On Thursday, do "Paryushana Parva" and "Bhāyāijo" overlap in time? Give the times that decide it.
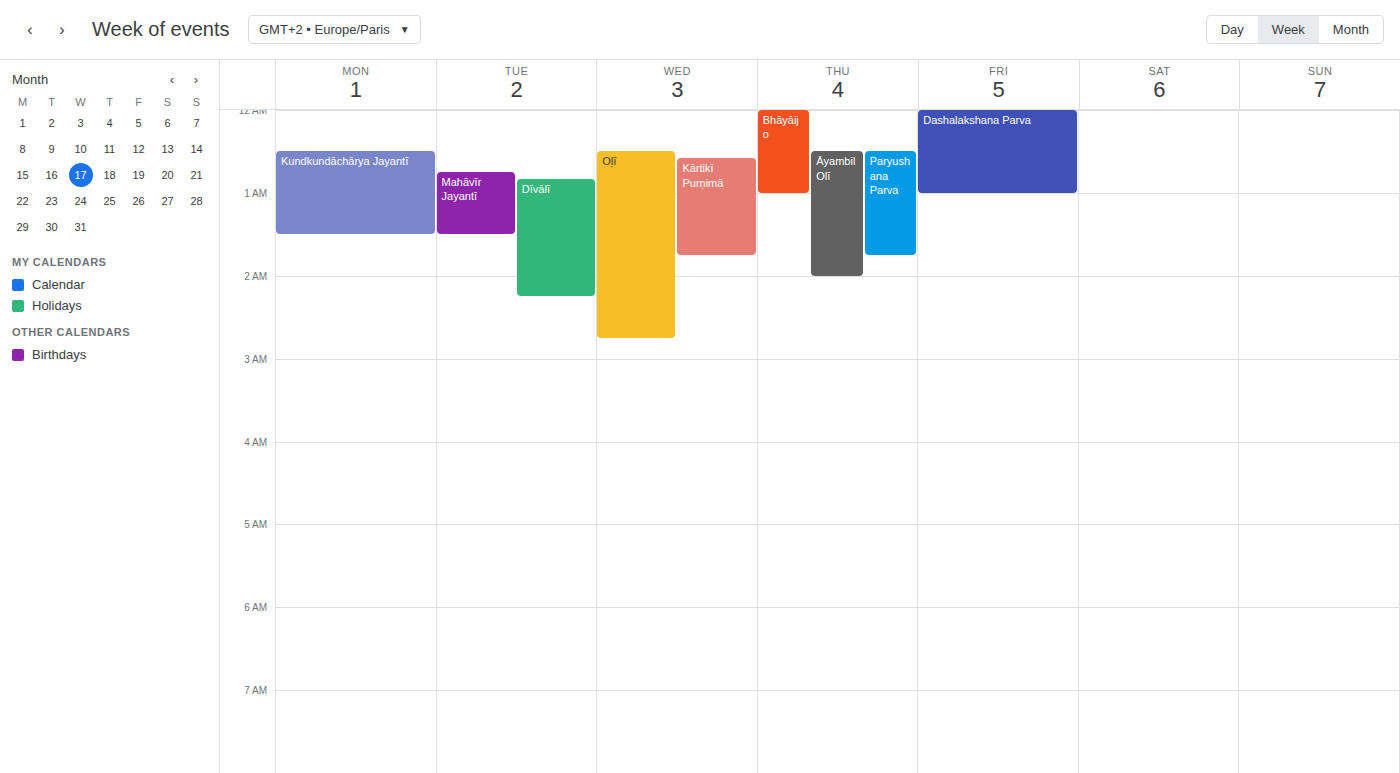
"Paryushana Parva" starts at 12:30 AM, before "Bhāyāijo" ends at 1:00 AM -- they overlap.